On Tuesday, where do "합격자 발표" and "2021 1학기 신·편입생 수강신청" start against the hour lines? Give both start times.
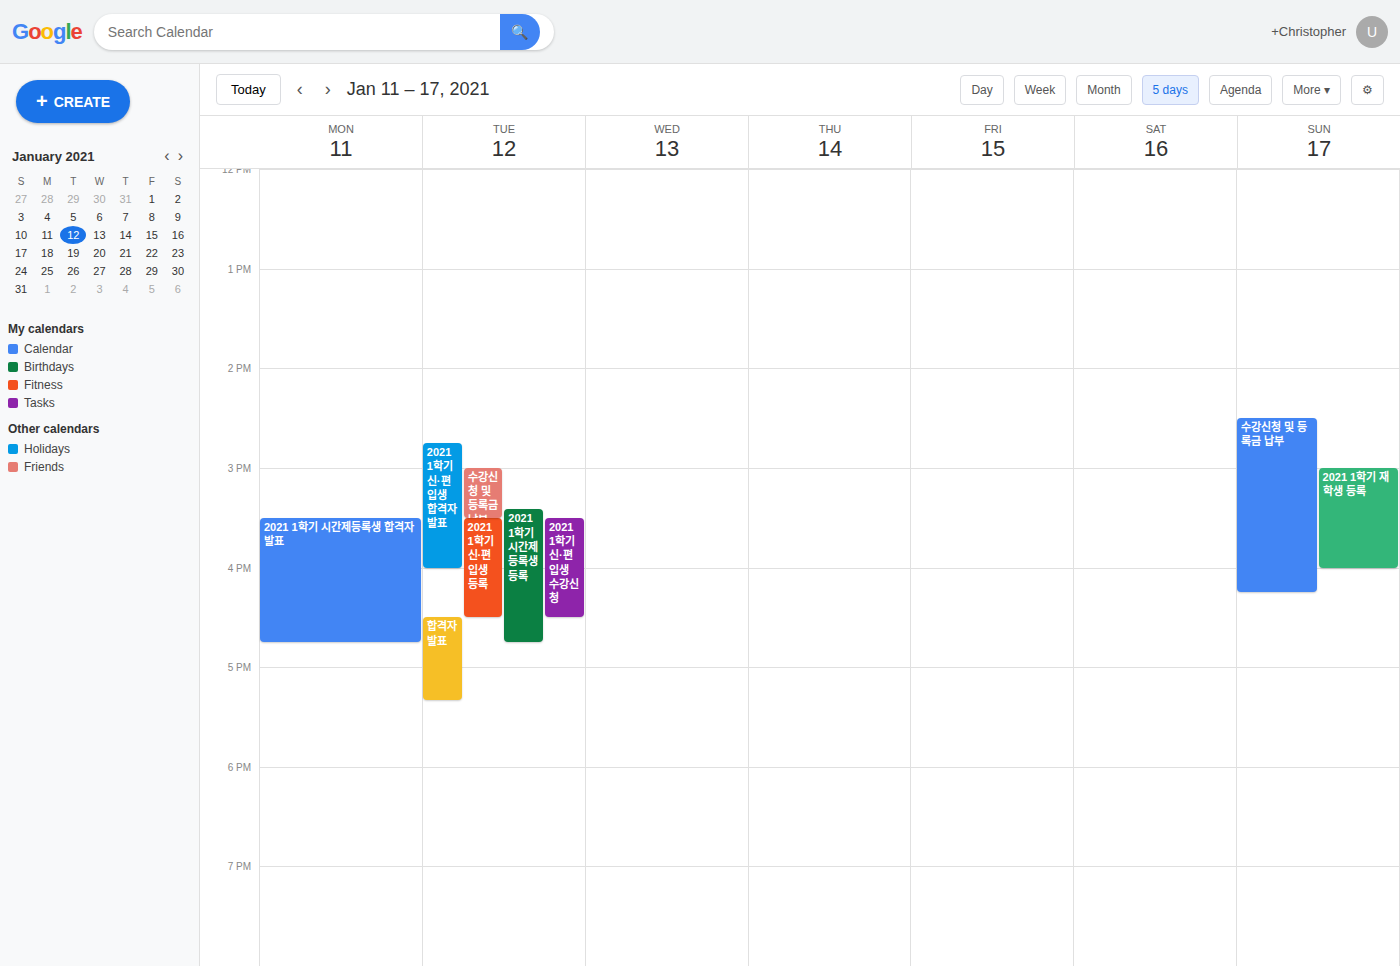
"합격자 발표": 4:30 PM, halfway between the 4 PM and 5 PM lines. "2021 1학기 신·편입생 수강신청": 3:30 PM, halfway between the 3 PM and 4 PM lines.